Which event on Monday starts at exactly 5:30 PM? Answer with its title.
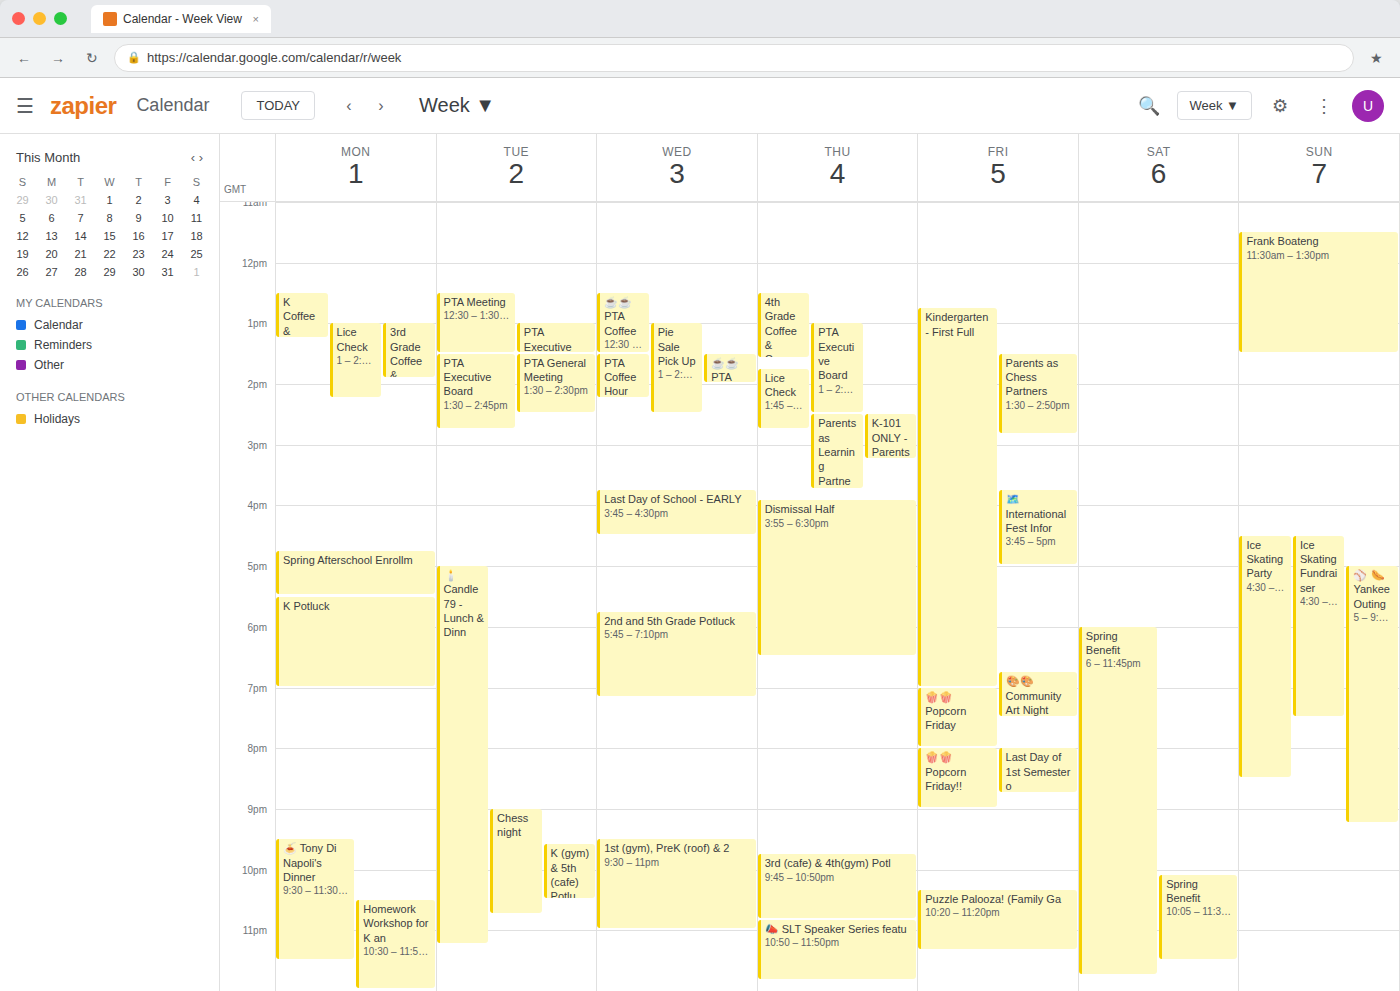
"K Potluck"